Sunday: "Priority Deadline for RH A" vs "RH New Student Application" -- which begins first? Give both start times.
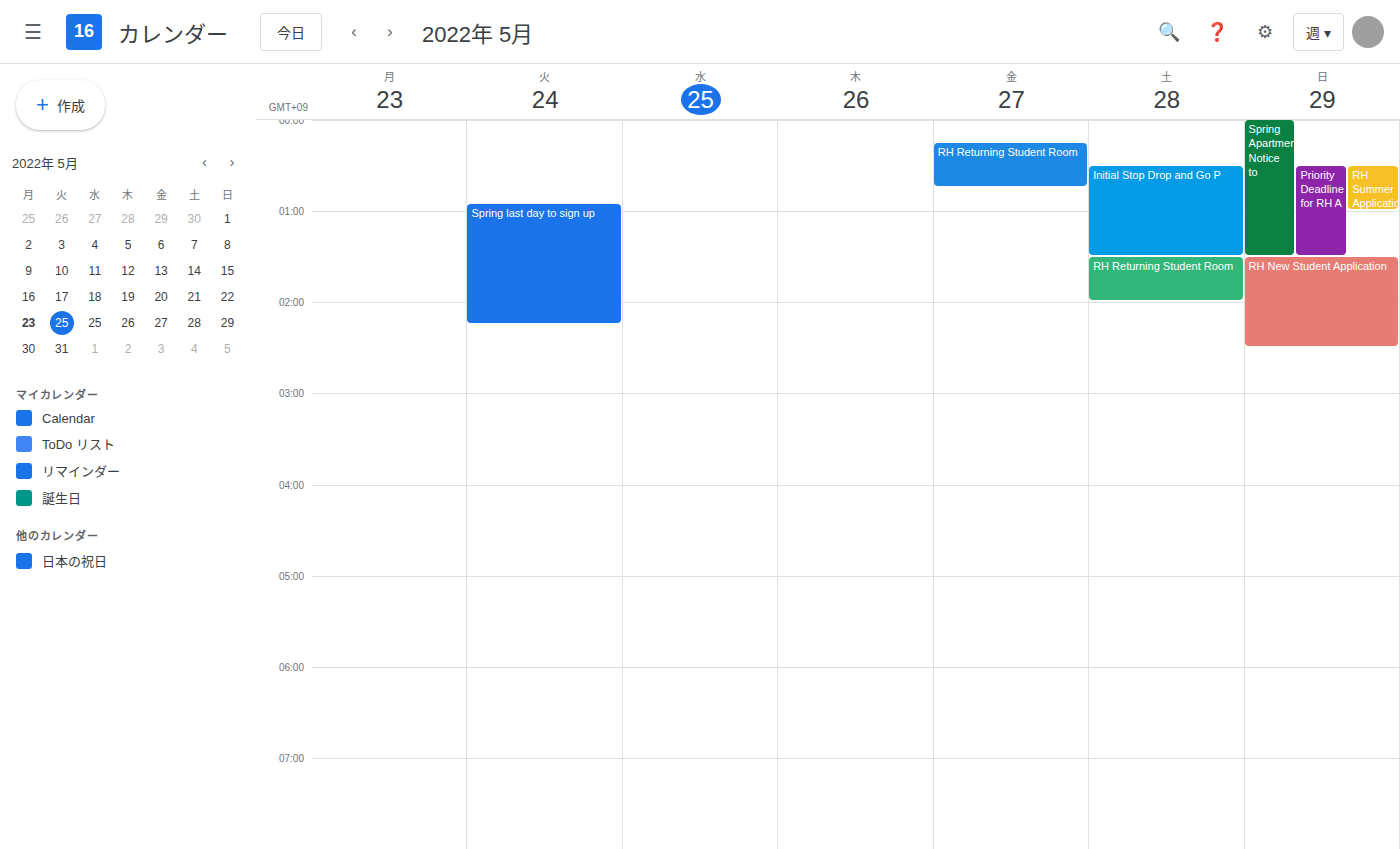
"Priority Deadline for RH A" 12:30 AM; "RH New Student Application" 1:30 AM.